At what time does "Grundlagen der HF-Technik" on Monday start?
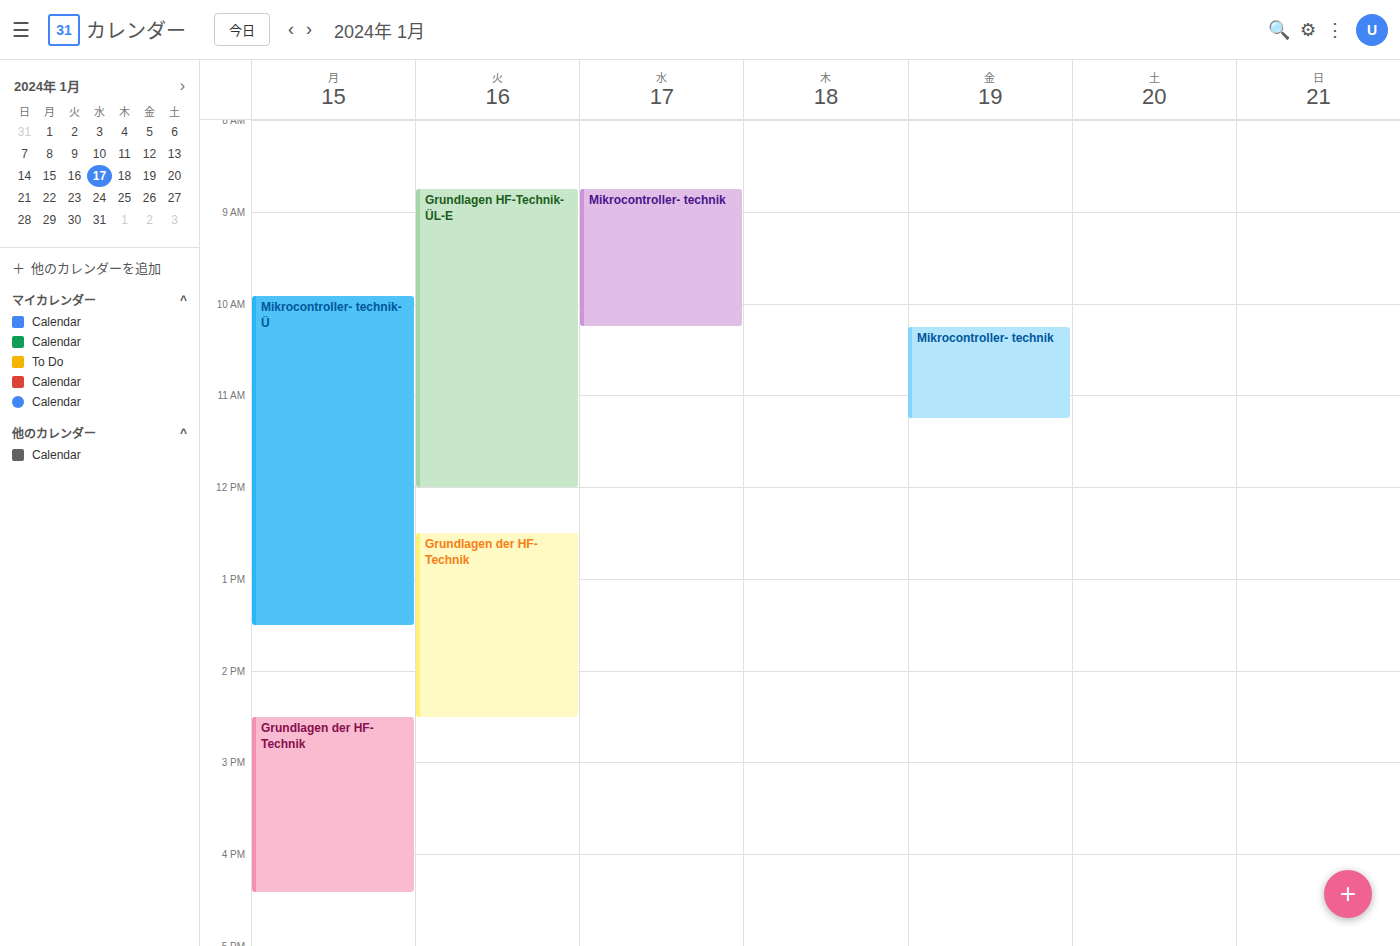
14:30